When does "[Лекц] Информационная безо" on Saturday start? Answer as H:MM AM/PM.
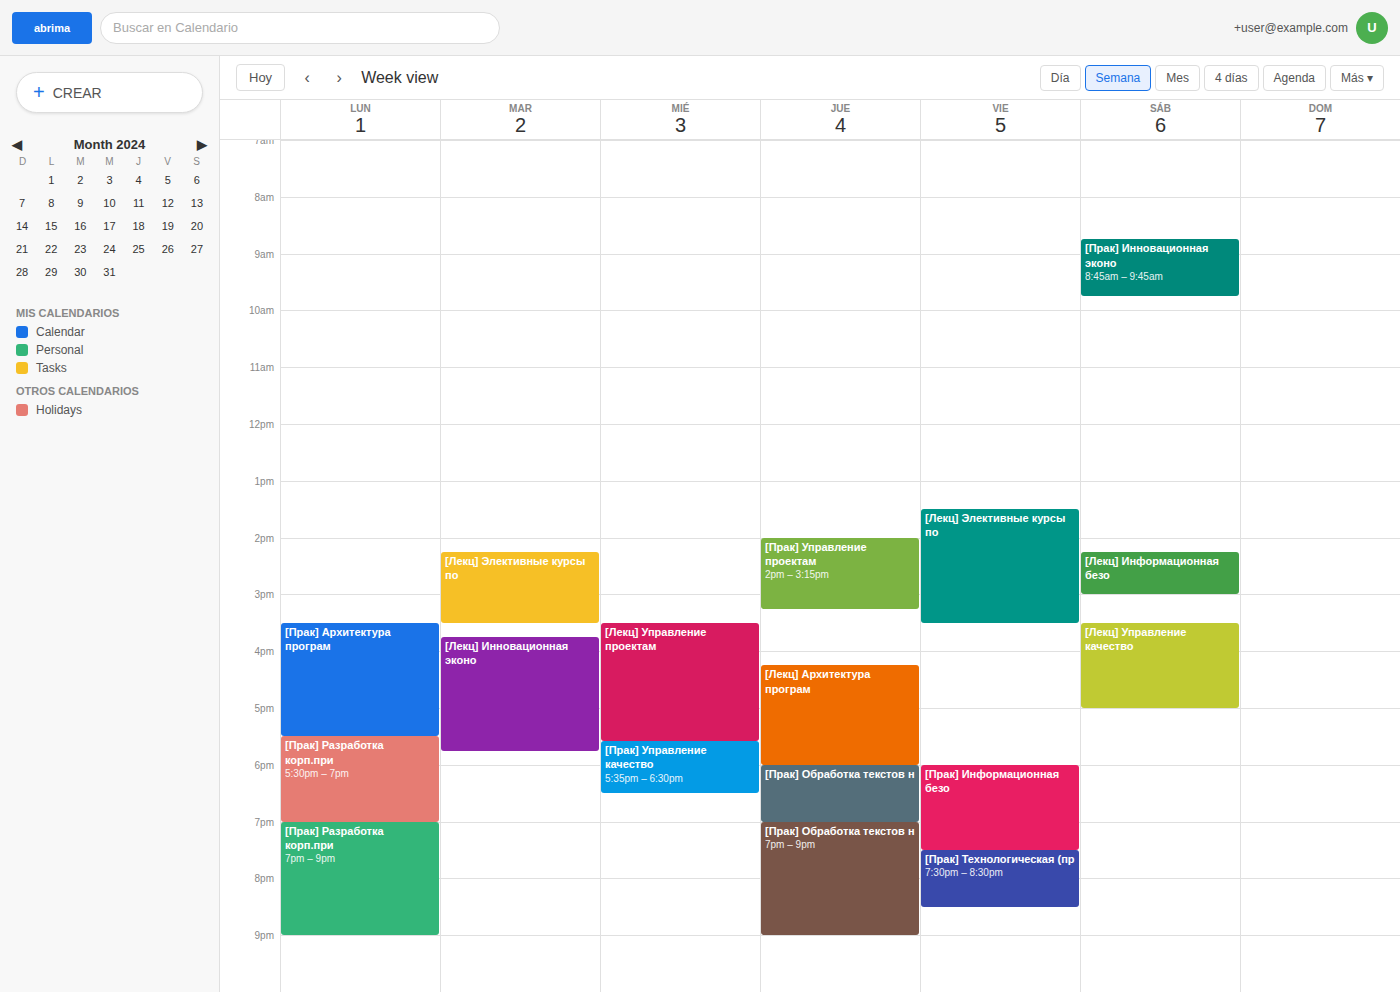
2:15 PM